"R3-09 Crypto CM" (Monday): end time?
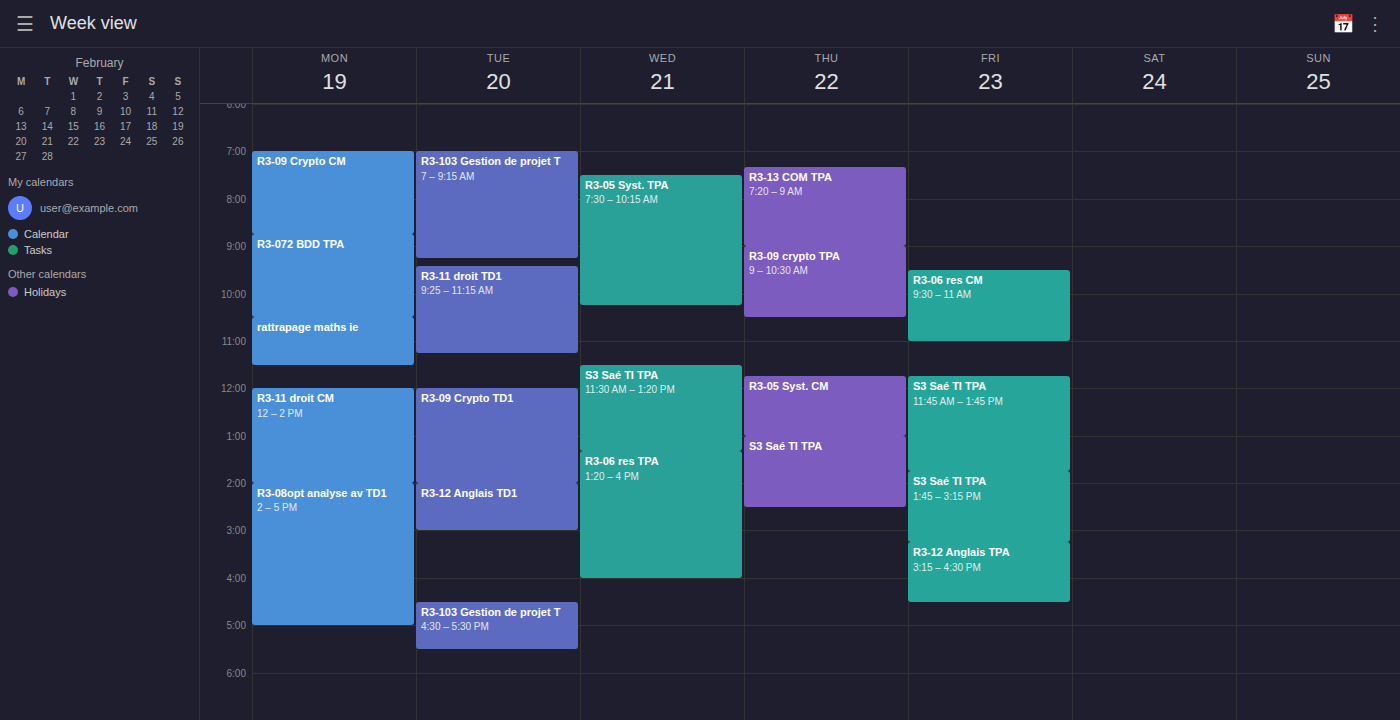
8:45 AM